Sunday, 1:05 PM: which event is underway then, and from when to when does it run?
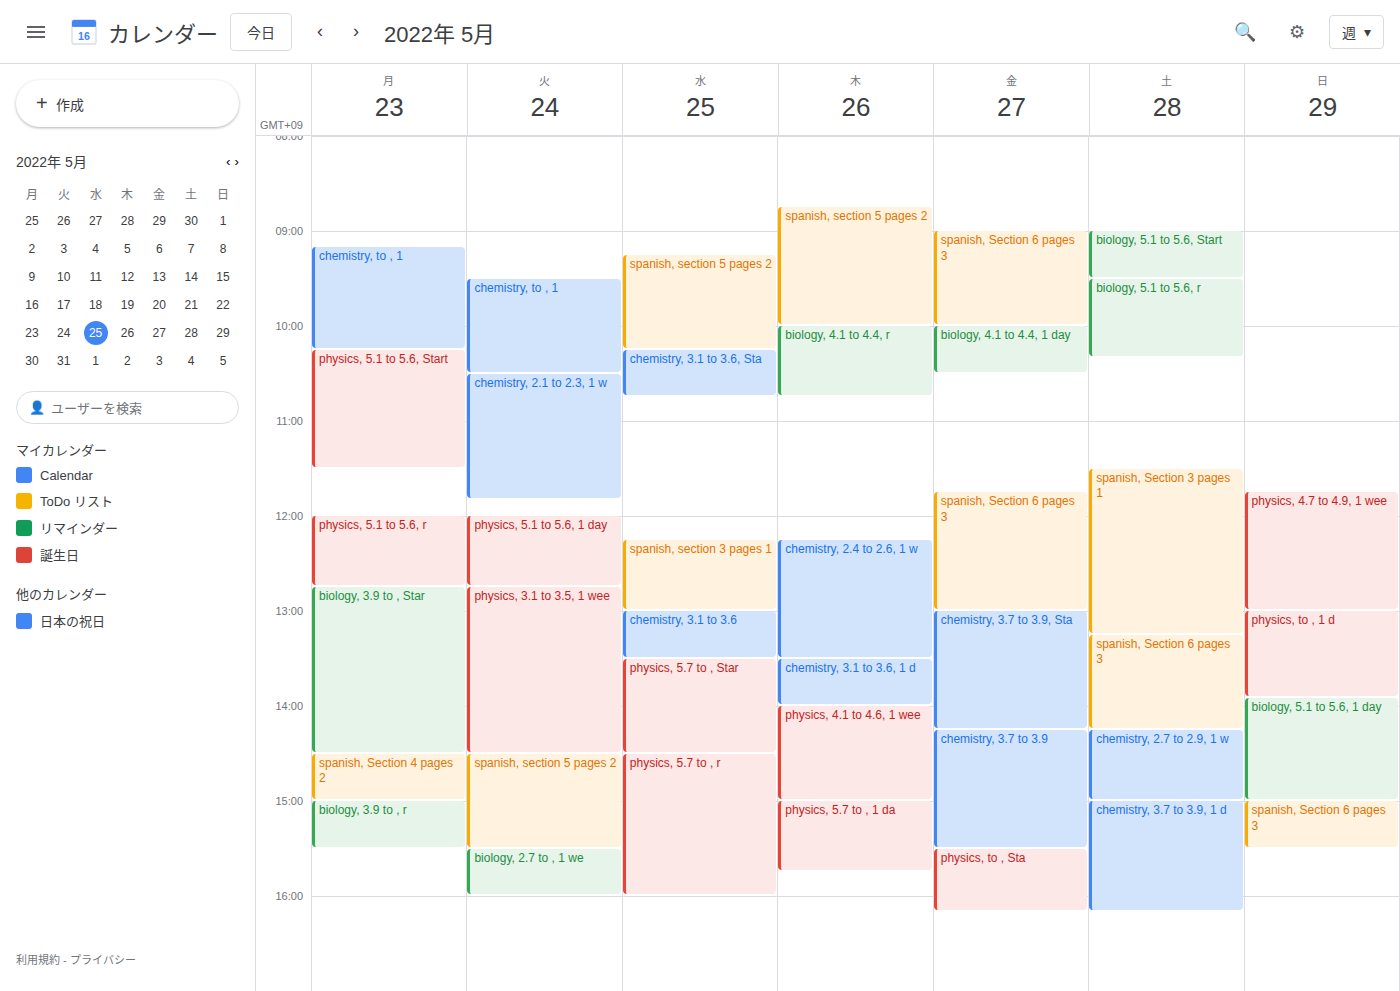
"physics, to , 1 d", 1:00 PM to 1:55 PM